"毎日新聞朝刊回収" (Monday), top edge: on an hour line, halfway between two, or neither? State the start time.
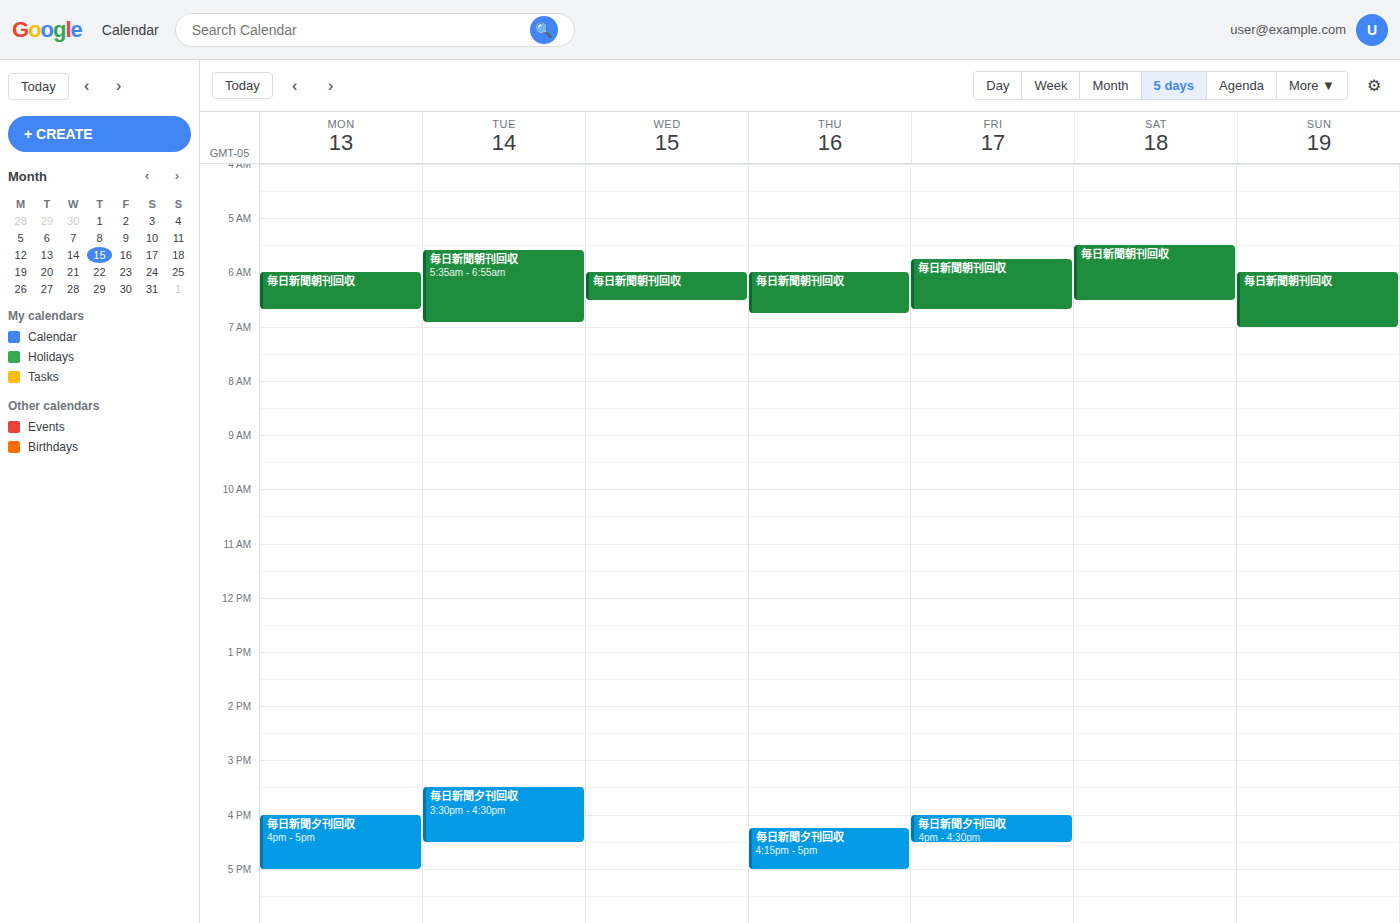
6:00 AM -- exactly on the 6 AM line.